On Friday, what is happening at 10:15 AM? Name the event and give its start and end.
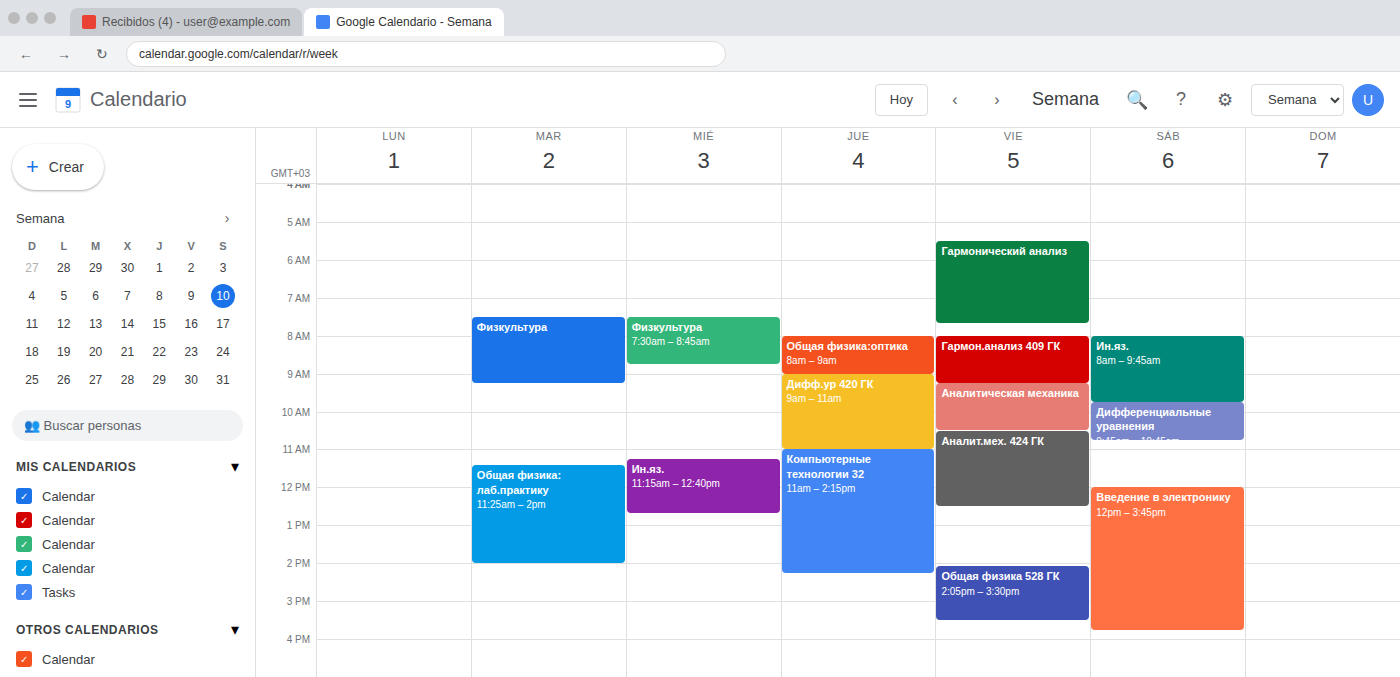
"Аналитическая механика", 9:15 AM to 10:30 AM